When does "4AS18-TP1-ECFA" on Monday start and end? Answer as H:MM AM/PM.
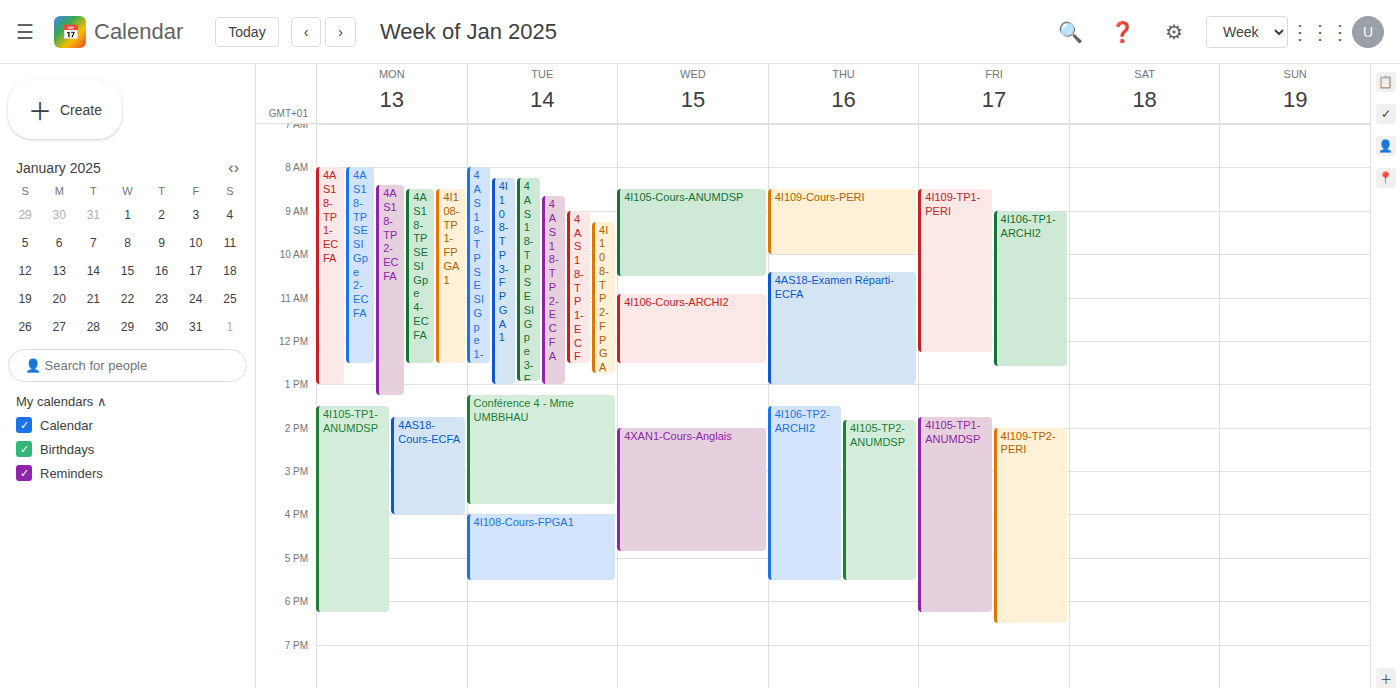
8:00 AM to 1:00 PM